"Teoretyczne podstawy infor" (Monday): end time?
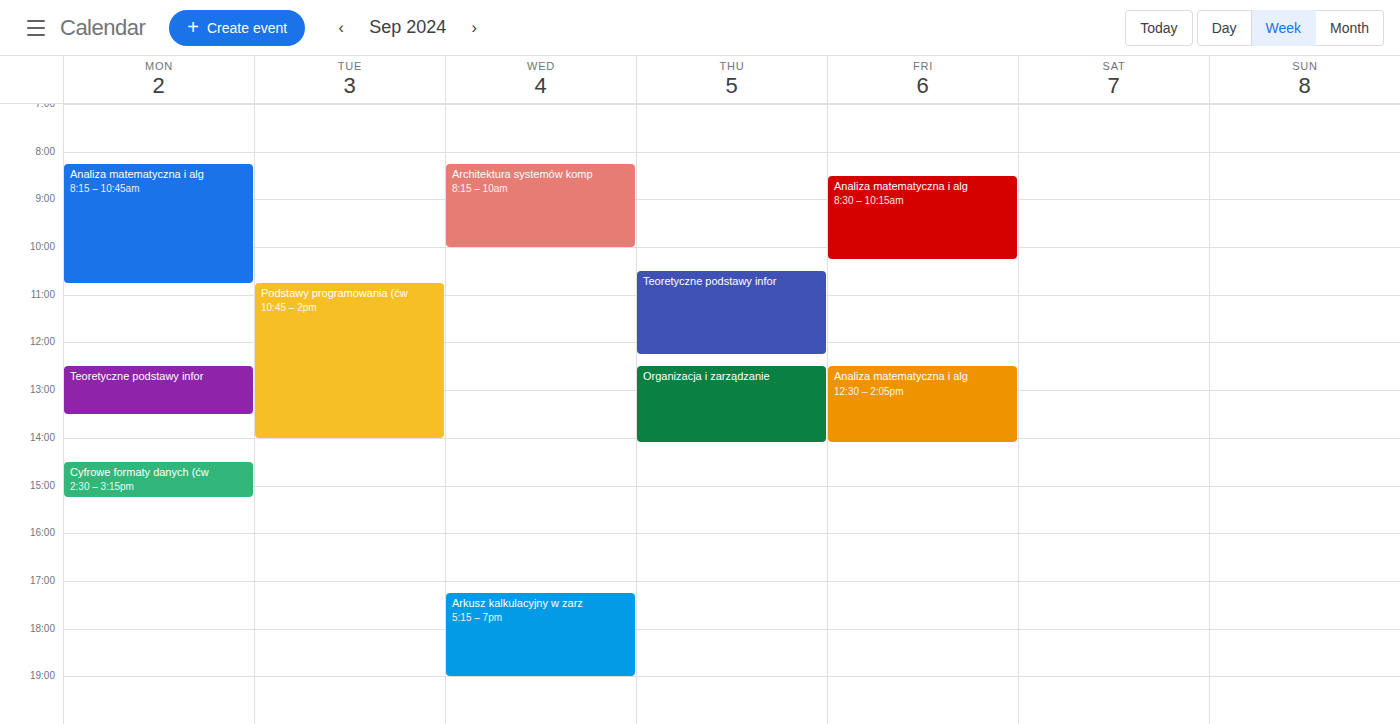
1:30 PM